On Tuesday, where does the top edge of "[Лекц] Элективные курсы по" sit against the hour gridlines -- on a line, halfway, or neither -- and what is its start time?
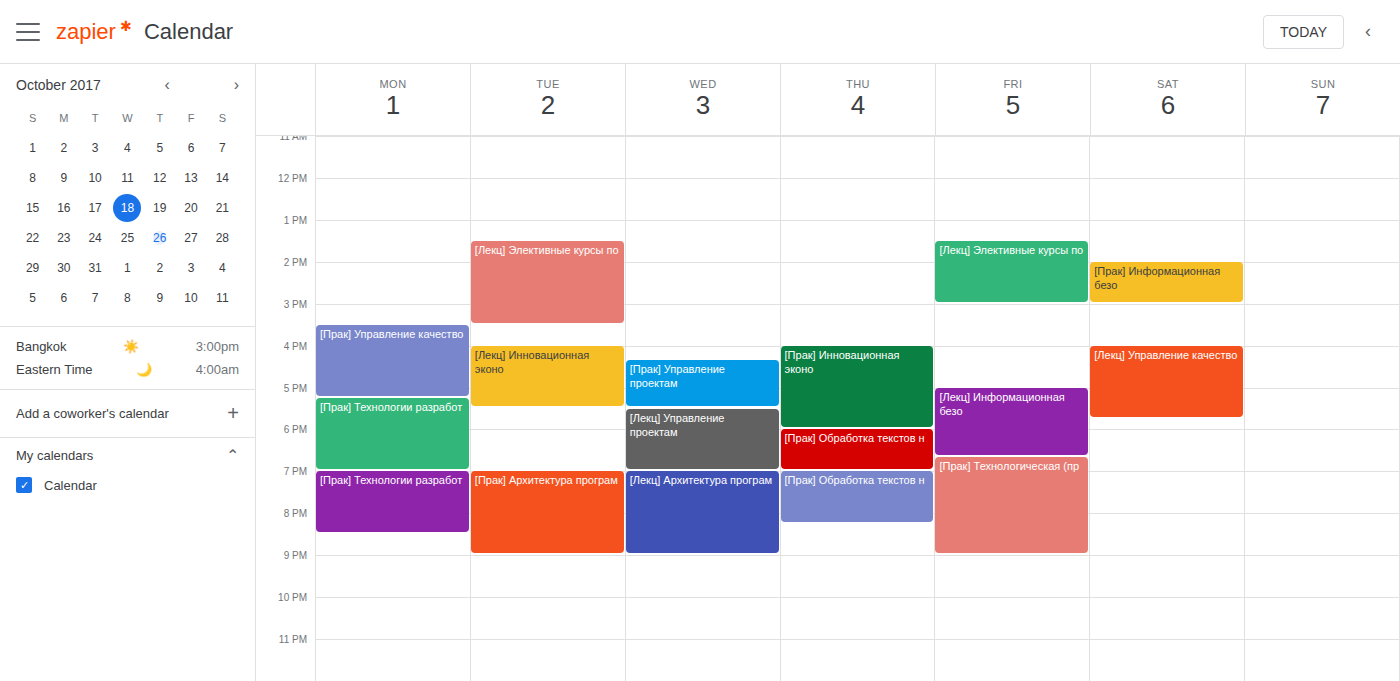
1:30 PM -- halfway between the 1 PM and 2 PM lines.